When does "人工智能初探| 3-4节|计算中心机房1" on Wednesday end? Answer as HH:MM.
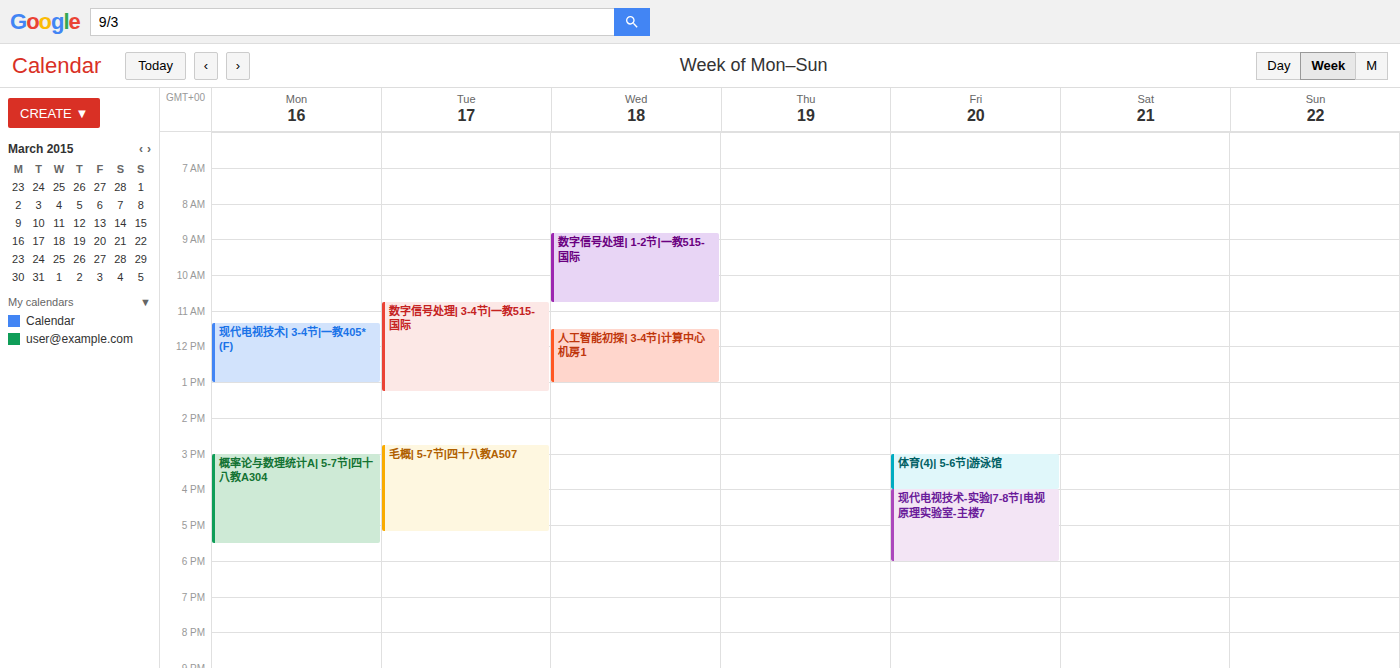
13:00